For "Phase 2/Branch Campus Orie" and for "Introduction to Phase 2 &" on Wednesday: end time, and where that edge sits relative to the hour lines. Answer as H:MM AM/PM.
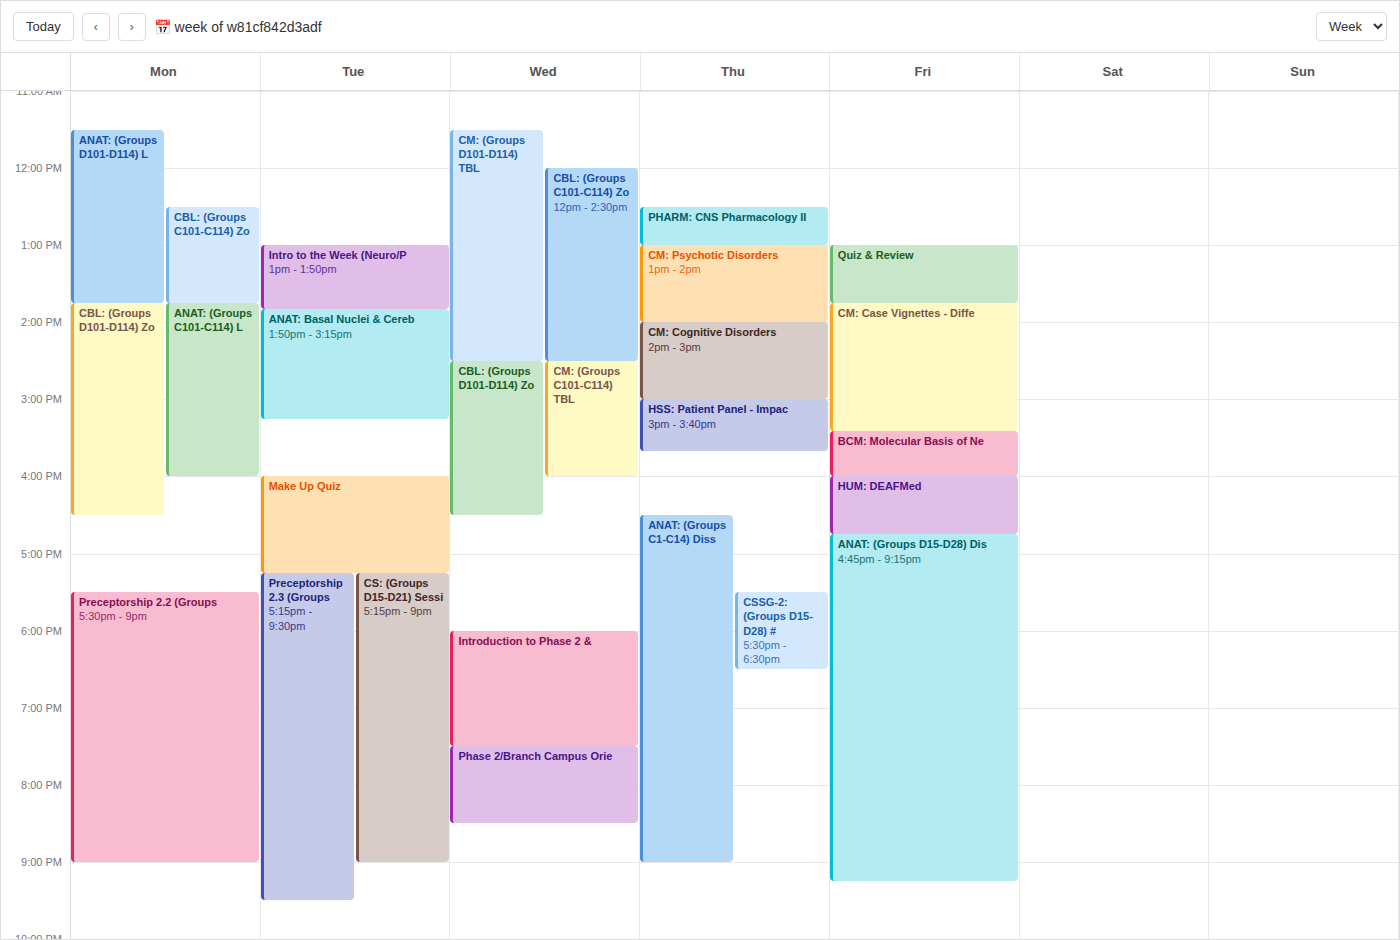
"Phase 2/Branch Campus Orie": 8:30 PM, halfway between the 8 PM and 9 PM lines. "Introduction to Phase 2 &": 7:30 PM, halfway between the 7 PM and 8 PM lines.